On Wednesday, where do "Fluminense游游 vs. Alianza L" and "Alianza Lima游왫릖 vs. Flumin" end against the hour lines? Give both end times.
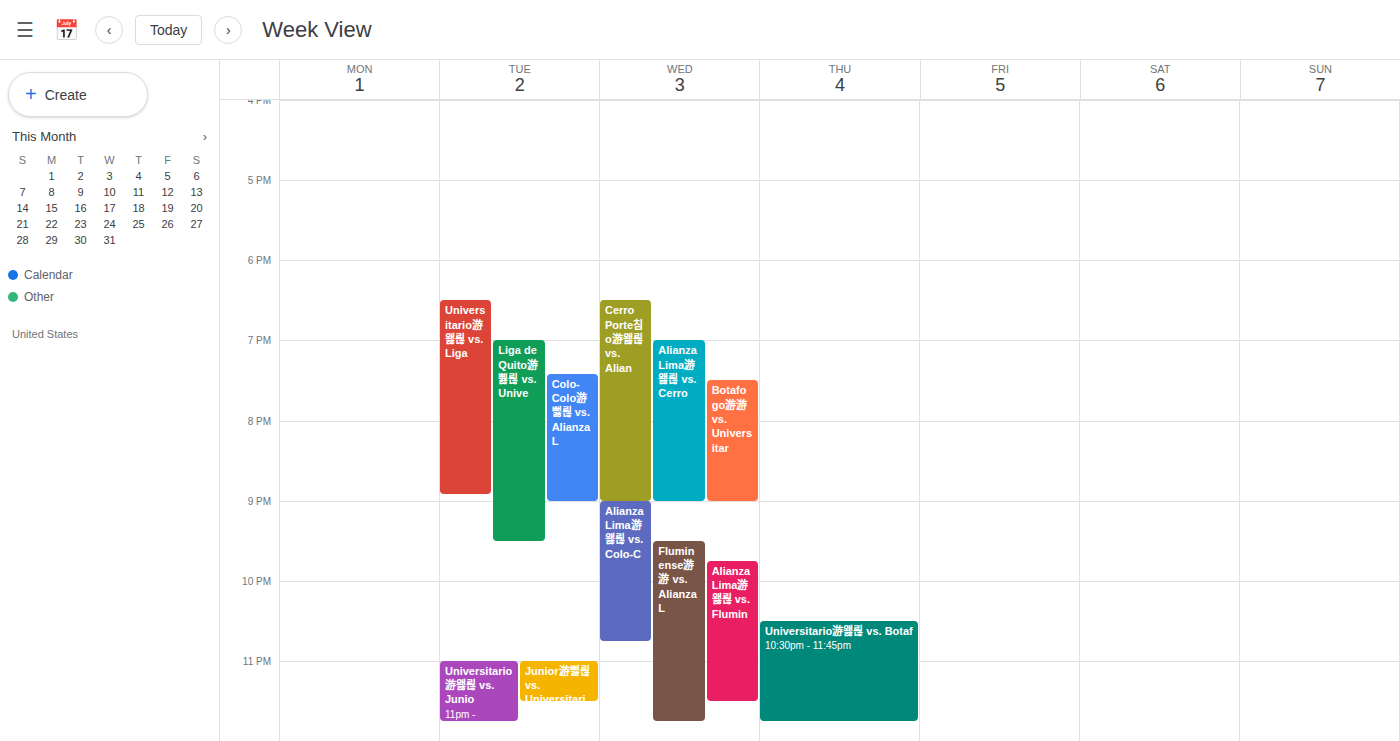
"Fluminense游游 vs. Alianza L": 11:45 PM, neither: three quarters of the way from the 11 PM line to the 12 AM line. "Alianza Lima游왫릖 vs. Flumin": 11:30 PM, halfway between the 11 PM and 12 AM lines.